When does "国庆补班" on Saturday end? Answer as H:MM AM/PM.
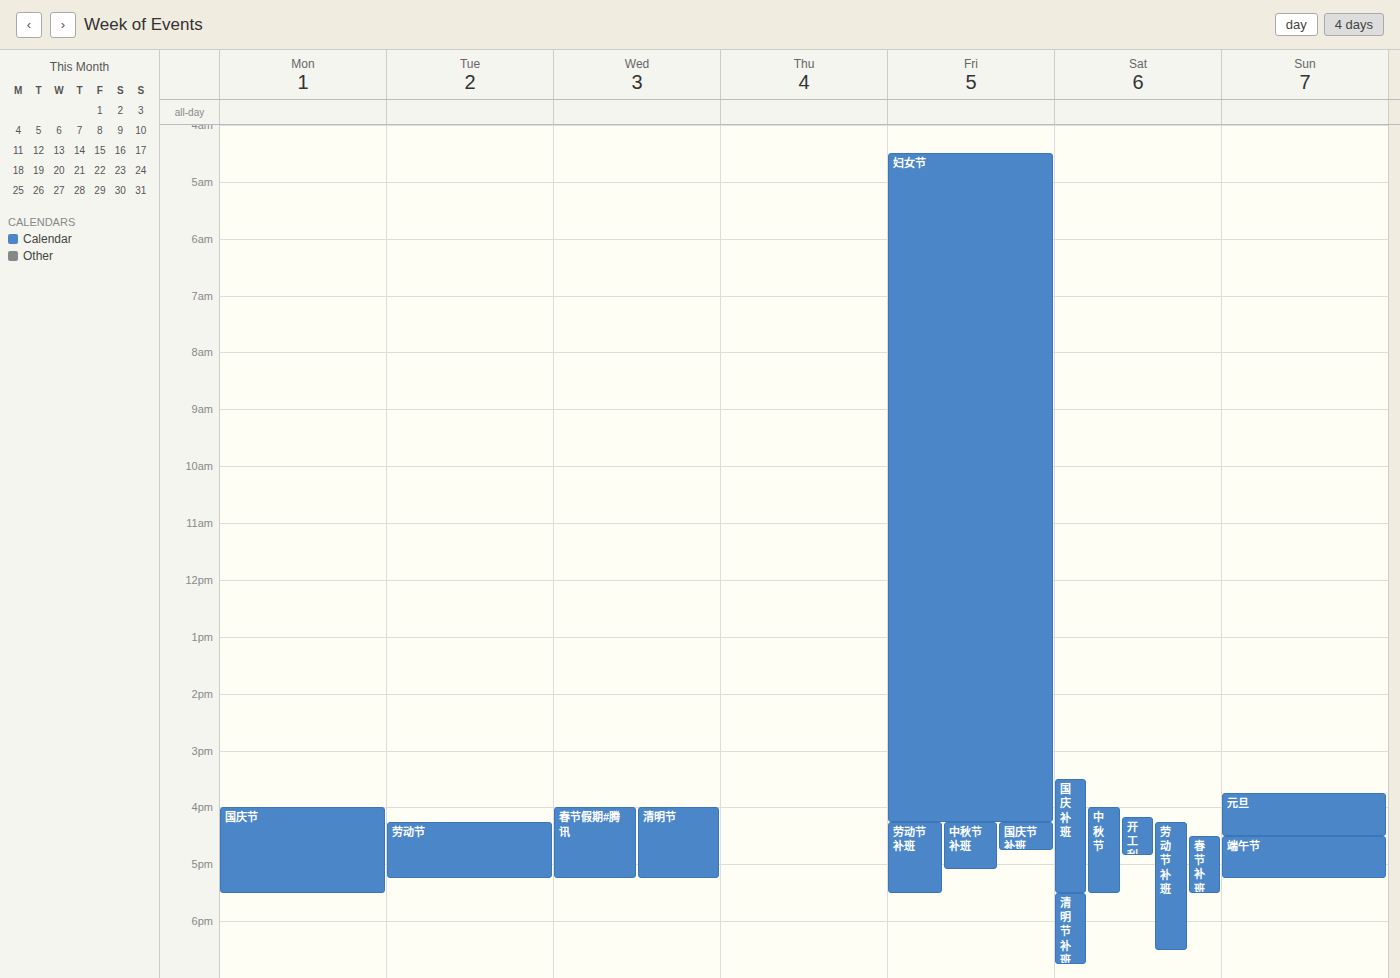
5:30 PM